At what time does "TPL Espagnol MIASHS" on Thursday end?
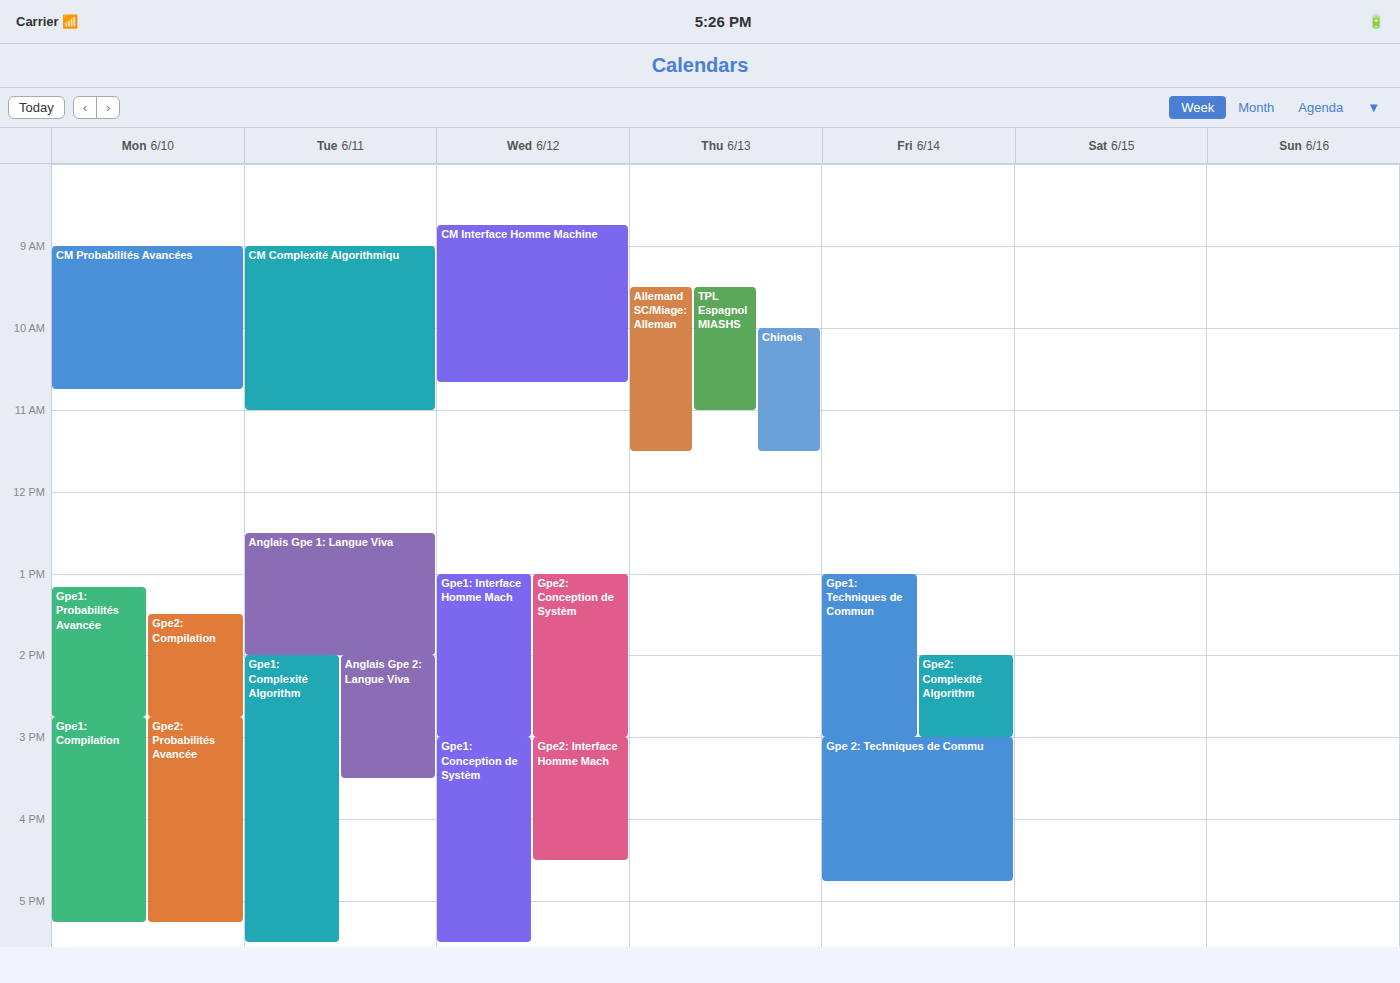
11:00 AM